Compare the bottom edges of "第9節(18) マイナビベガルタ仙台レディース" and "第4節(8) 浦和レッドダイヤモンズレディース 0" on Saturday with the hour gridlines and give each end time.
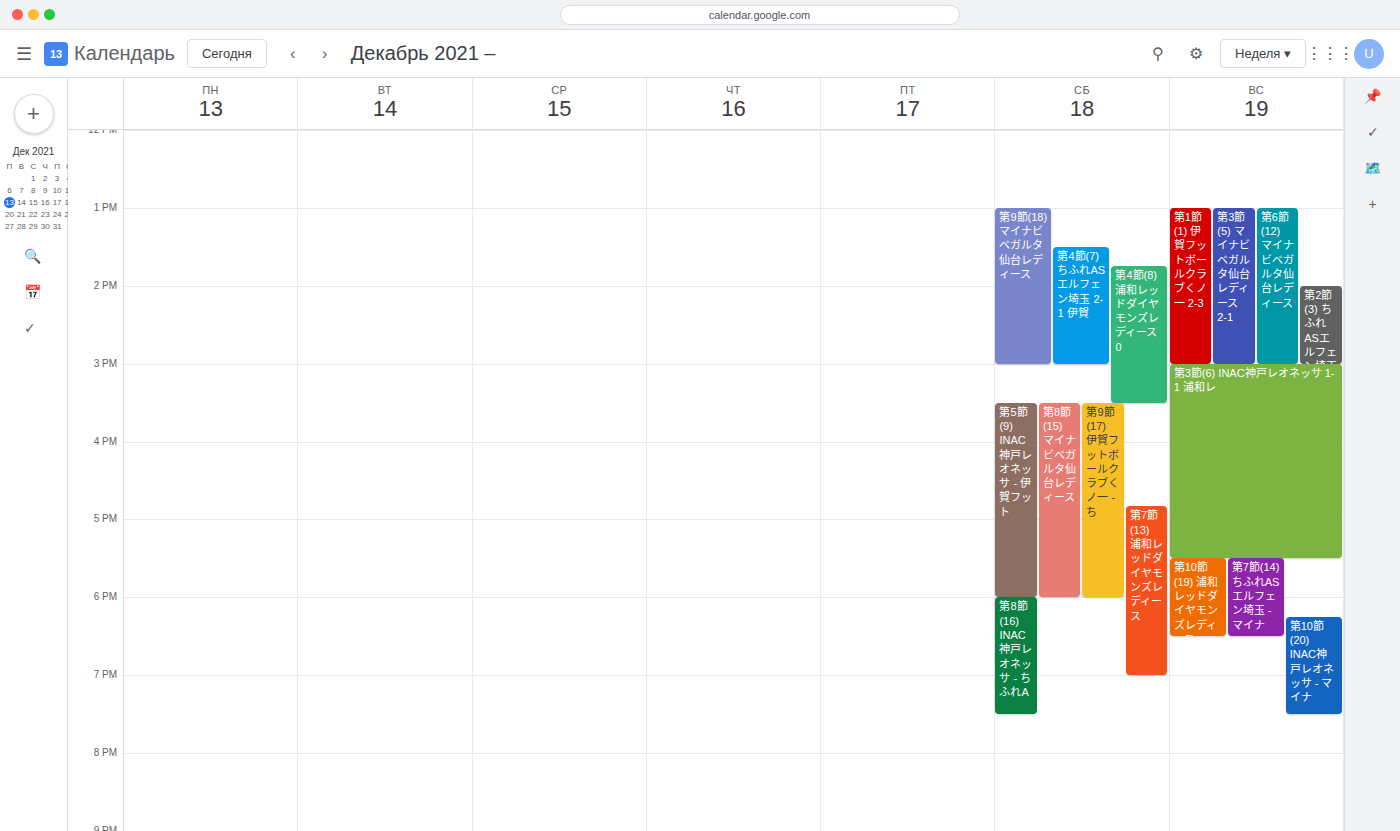
"第9節(18) マイナビベガルタ仙台レディース": 3:00 PM, exactly on the 3 PM line. "第4節(8) 浦和レッドダイヤモンズレディース 0": 3:30 PM, halfway between the 3 PM and 4 PM lines.